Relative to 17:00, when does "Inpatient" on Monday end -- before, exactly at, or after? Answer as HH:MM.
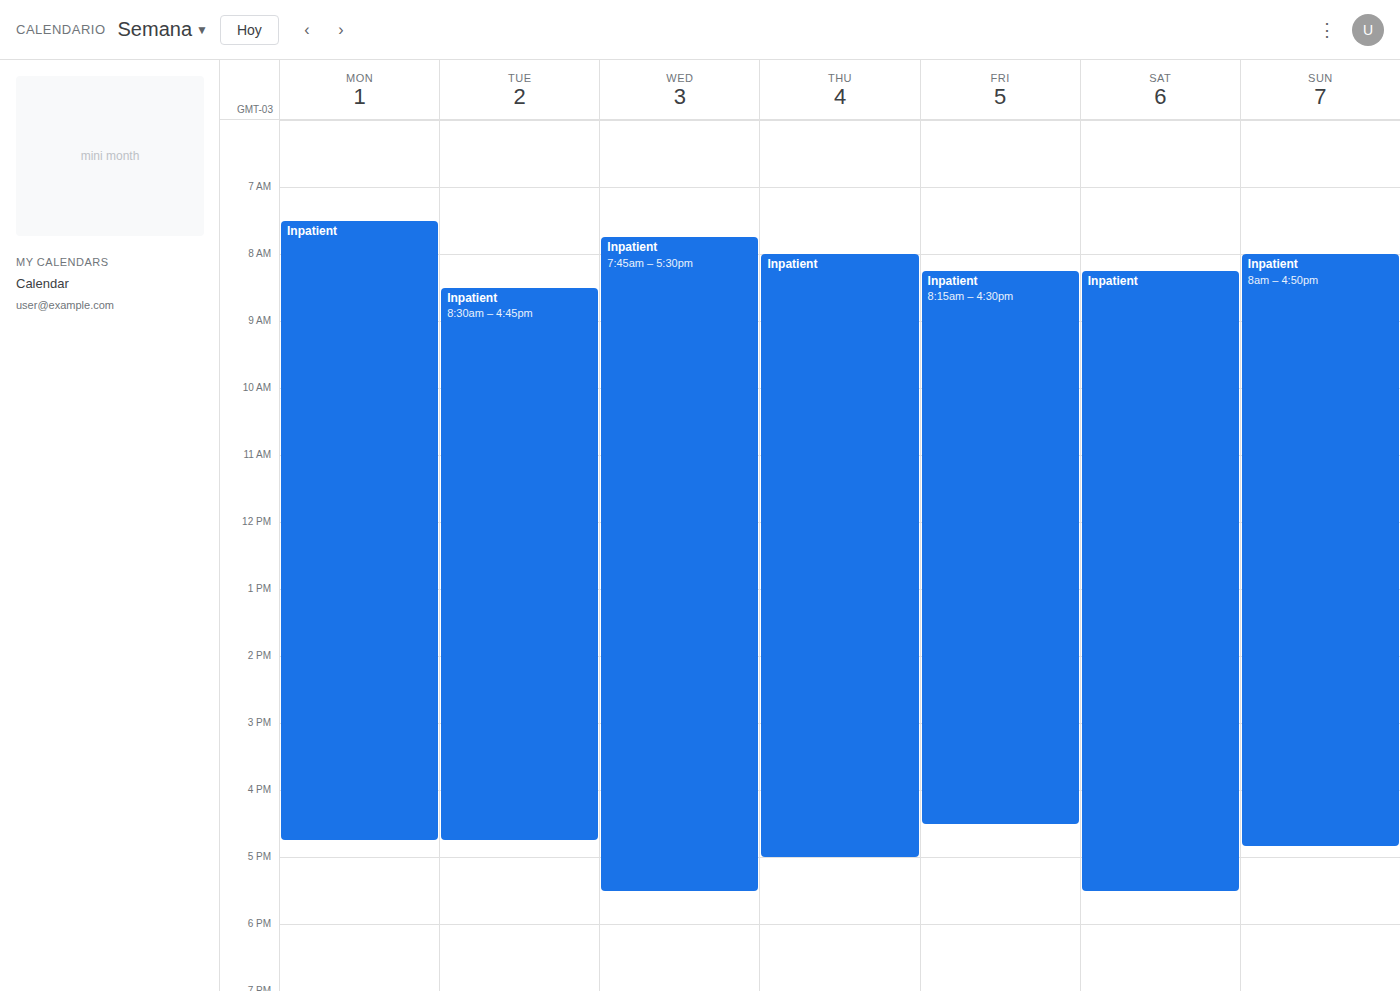
16:45 -- before 17:00, 15 minutes above the 17:00 line.